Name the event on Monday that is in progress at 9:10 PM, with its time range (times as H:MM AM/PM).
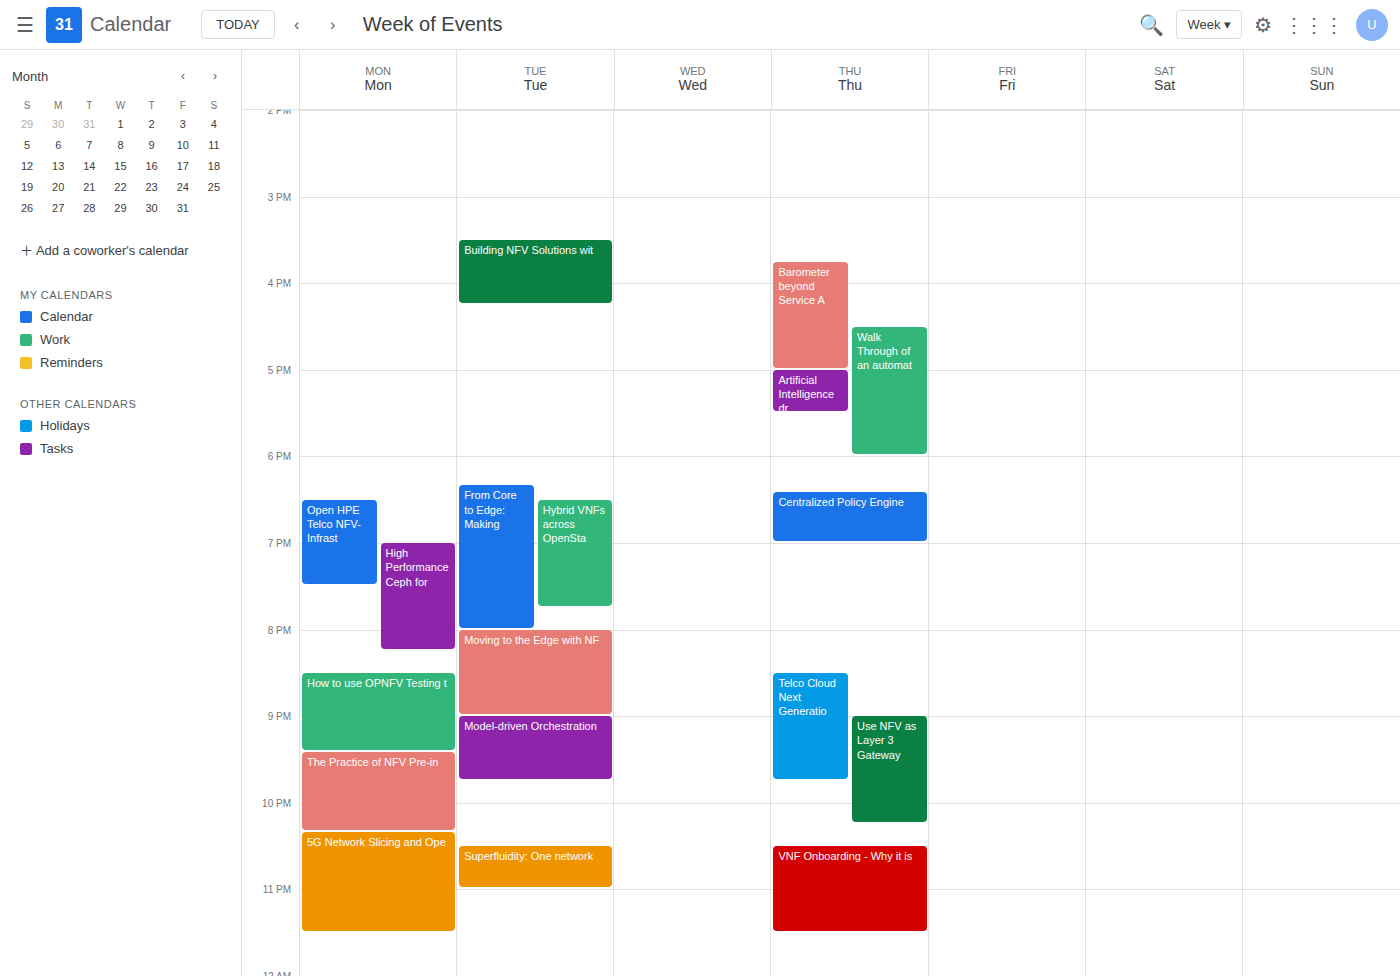
"How to use OPNFV Testing t", 8:30 PM to 9:25 PM